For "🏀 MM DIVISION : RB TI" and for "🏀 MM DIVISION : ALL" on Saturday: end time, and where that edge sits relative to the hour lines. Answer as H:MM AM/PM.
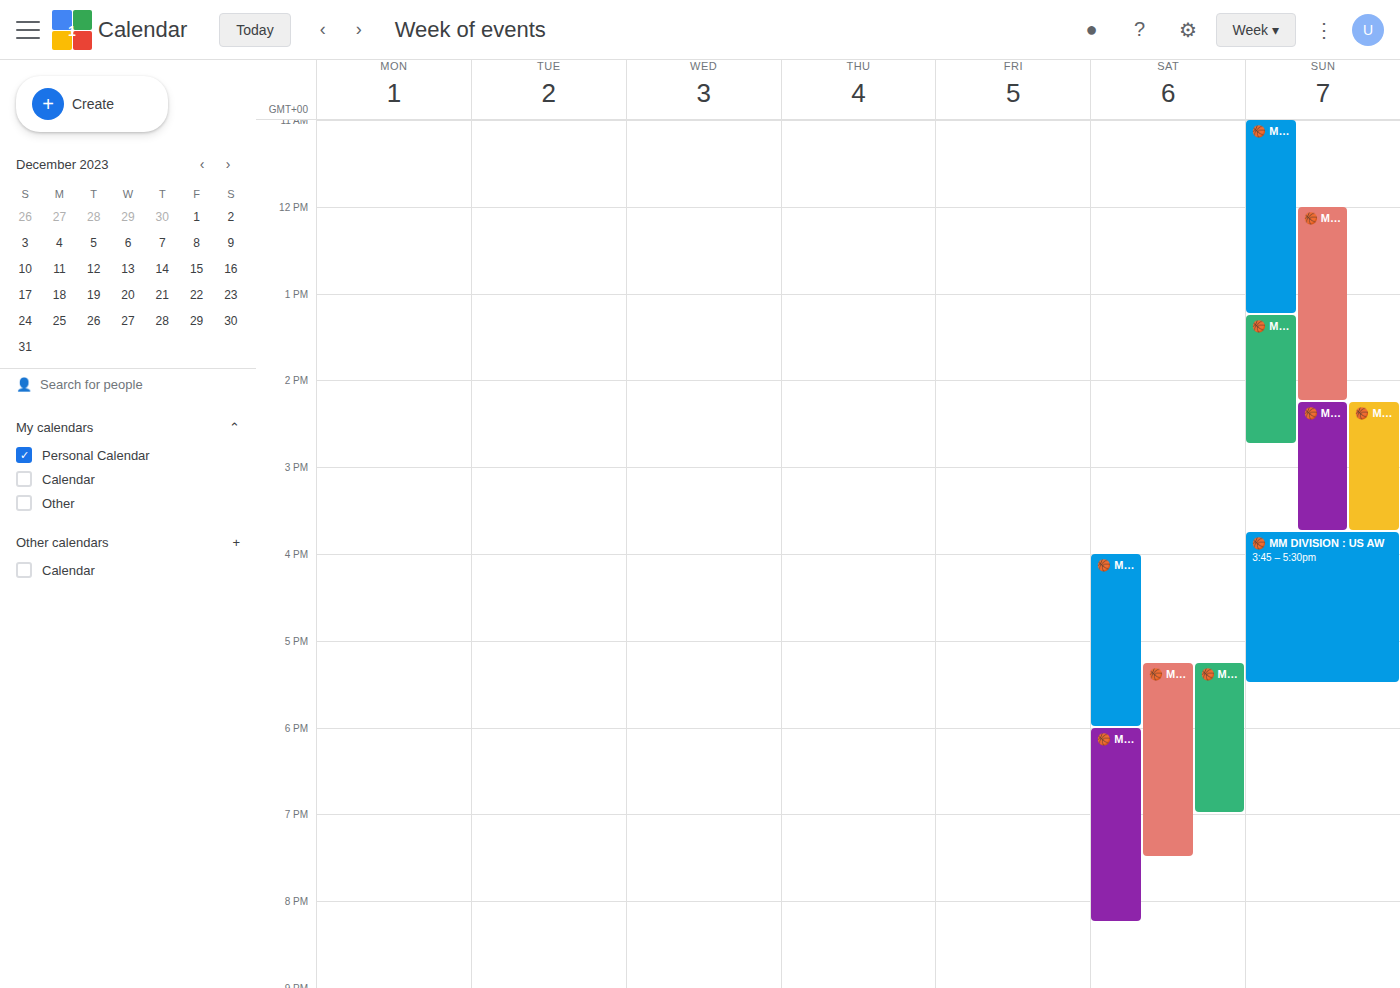
"🏀 MM DIVISION : RB TI": 6:00 PM, exactly on the 6 PM line. "🏀 MM DIVISION : ALL": 7:30 PM, halfway between the 7 PM and 8 PM lines.